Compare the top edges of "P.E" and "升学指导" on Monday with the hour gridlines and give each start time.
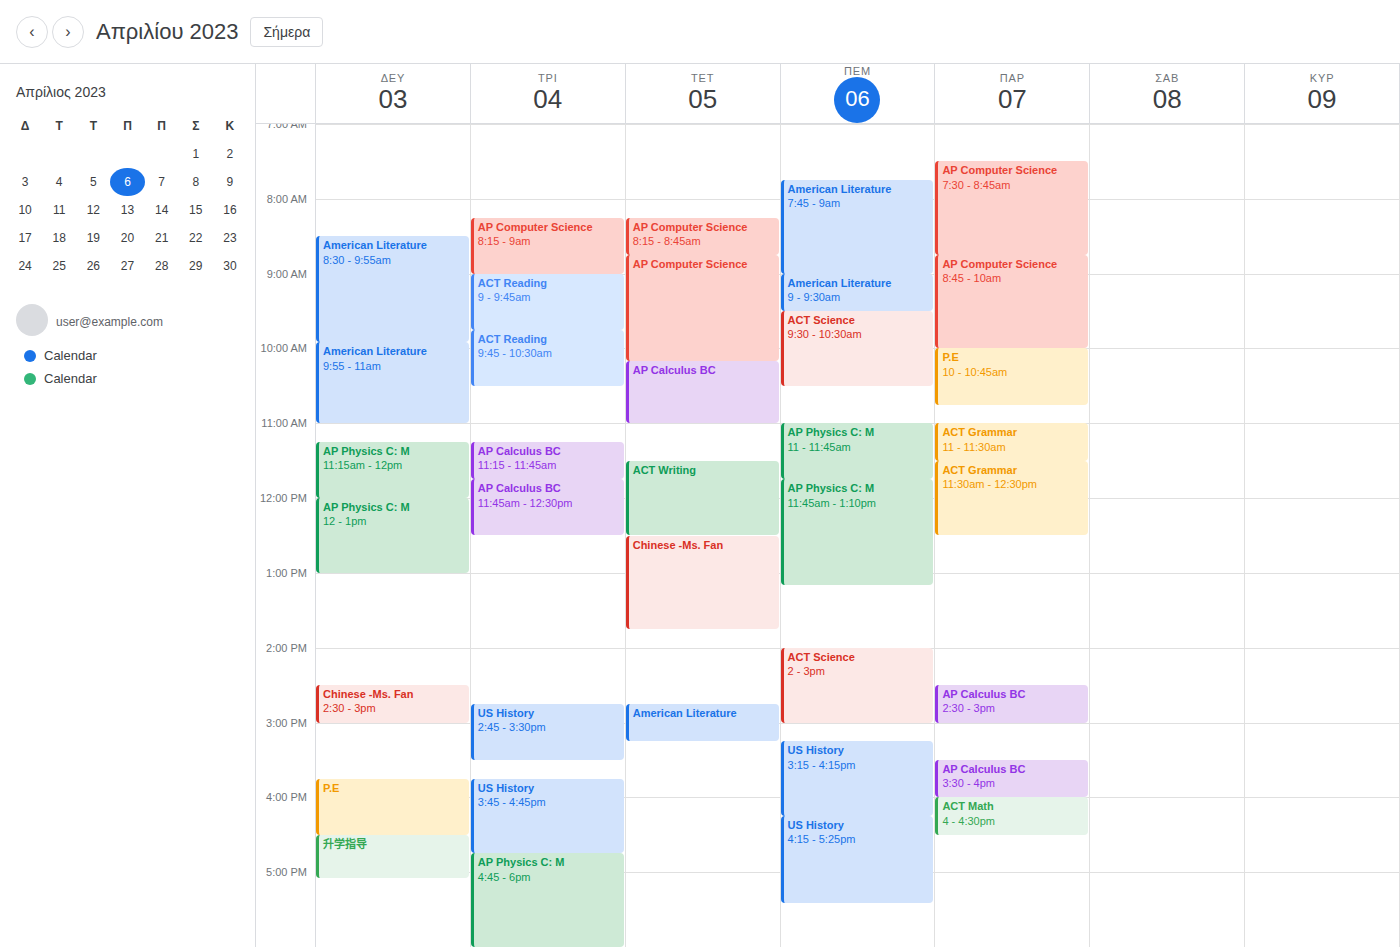
"P.E": 3:45 PM, neither: three quarters of the way from the 3 PM line to the 4 PM line. "升学指导": 4:30 PM, halfway between the 4 PM and 5 PM lines.